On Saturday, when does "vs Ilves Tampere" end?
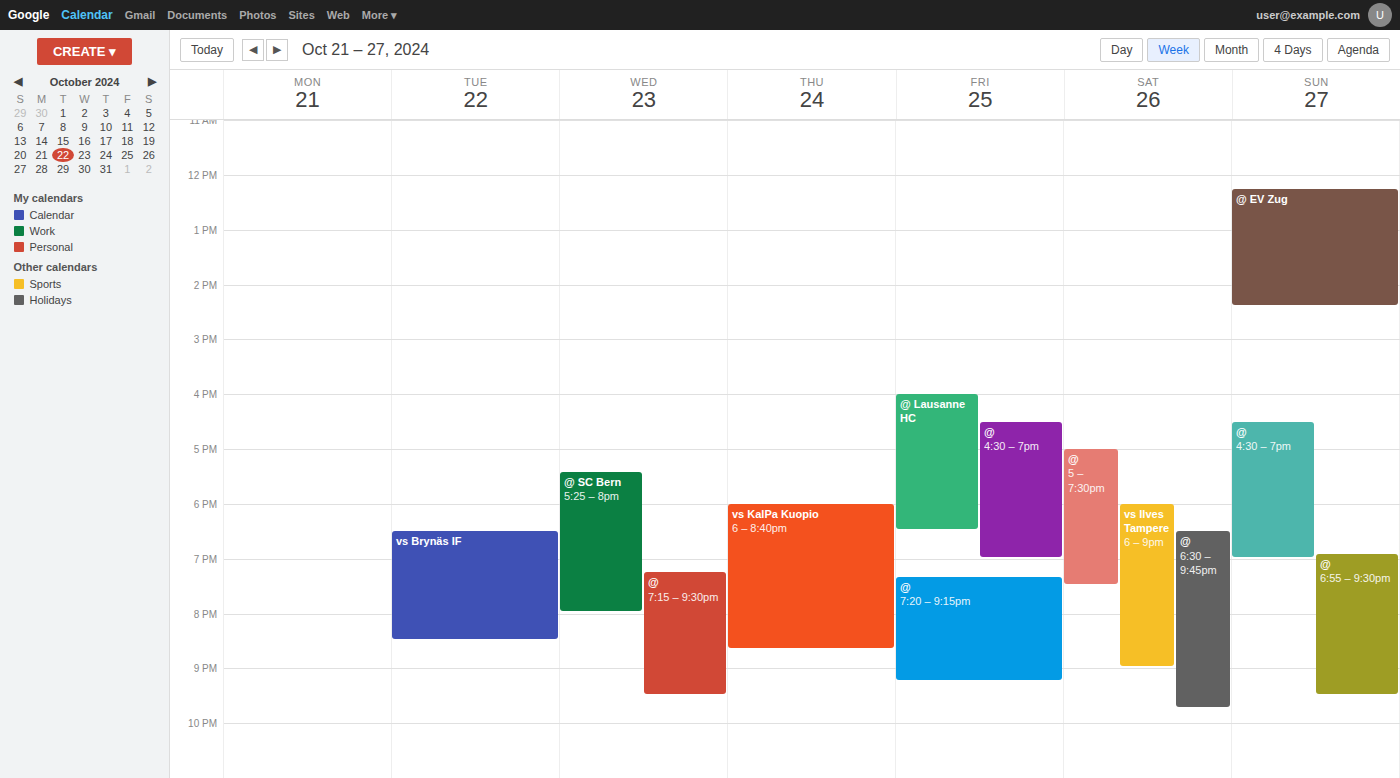
9:00 PM